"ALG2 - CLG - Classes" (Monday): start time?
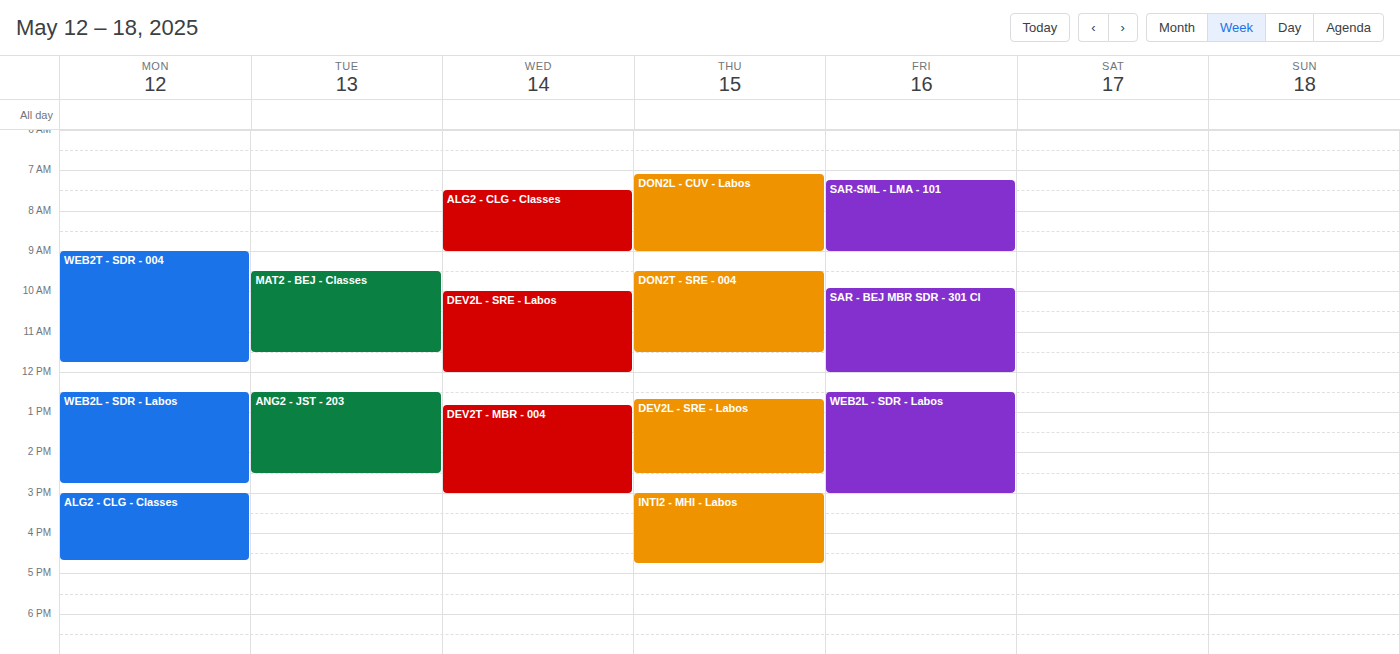
3:00 PM